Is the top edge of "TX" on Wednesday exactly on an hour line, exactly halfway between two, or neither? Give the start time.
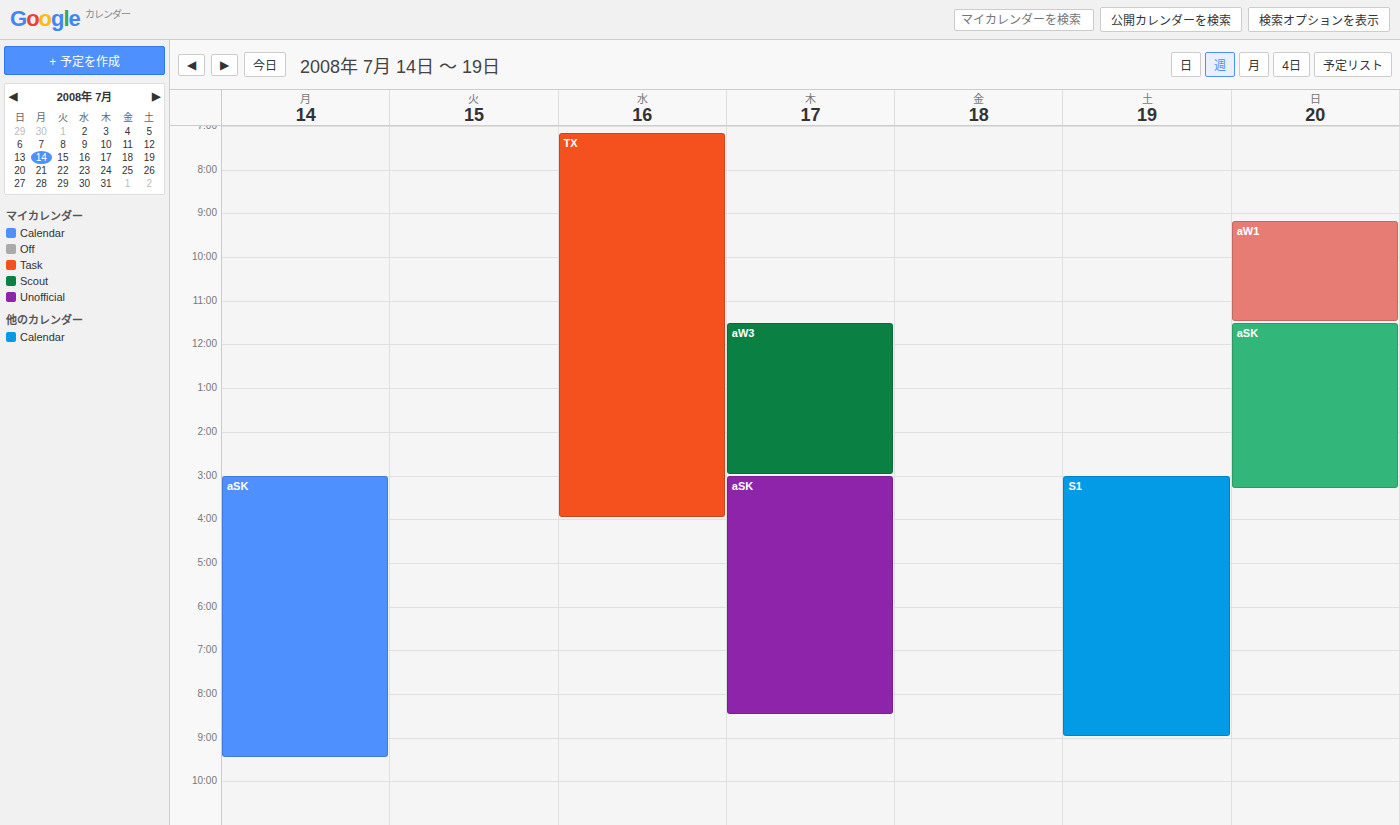
7:10 AM -- neither: 10 minutes below the 7 AM line and 50 minutes above the 8 AM line.